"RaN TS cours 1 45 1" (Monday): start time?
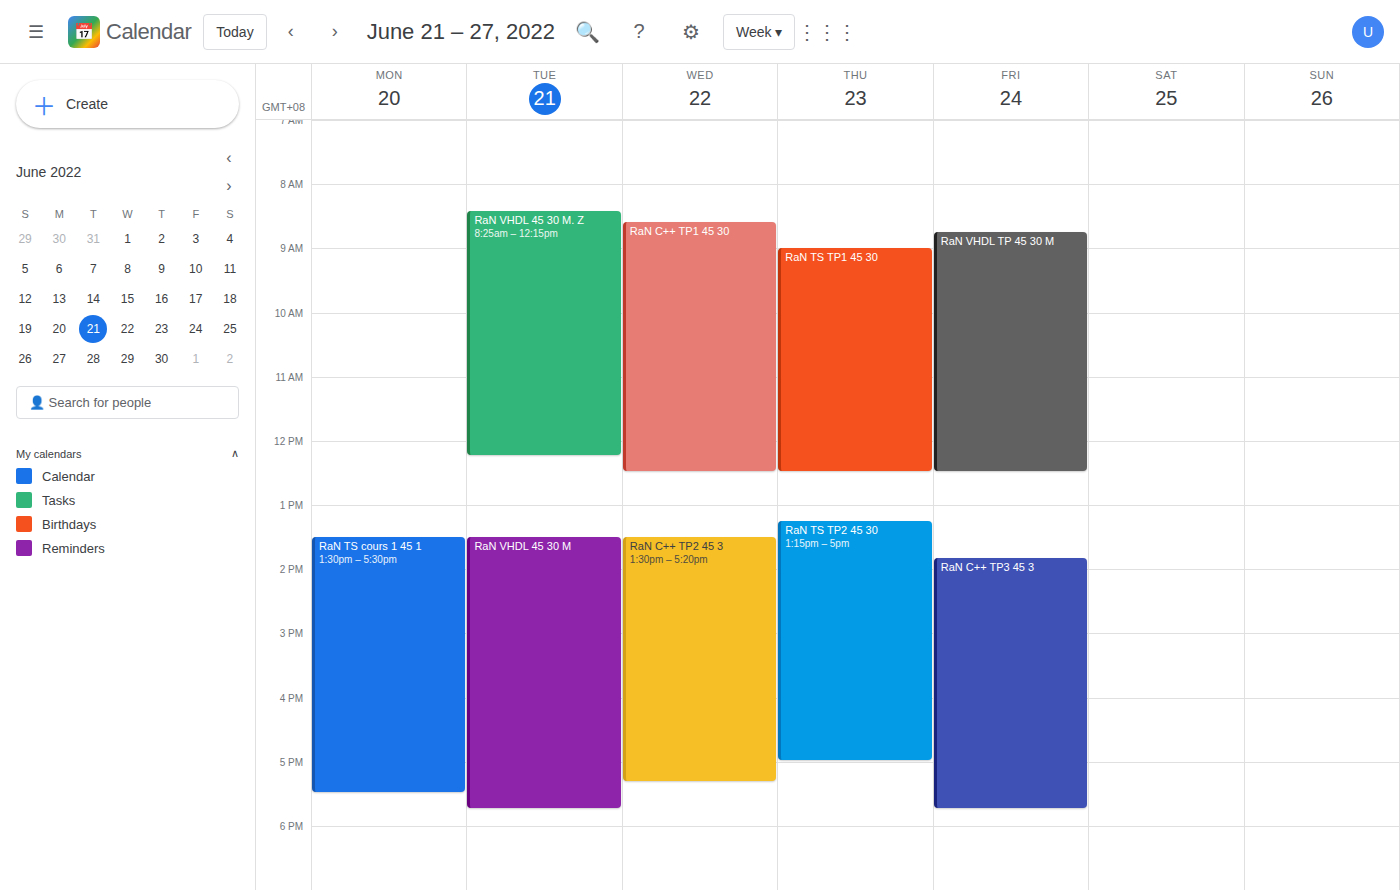
1:30 PM